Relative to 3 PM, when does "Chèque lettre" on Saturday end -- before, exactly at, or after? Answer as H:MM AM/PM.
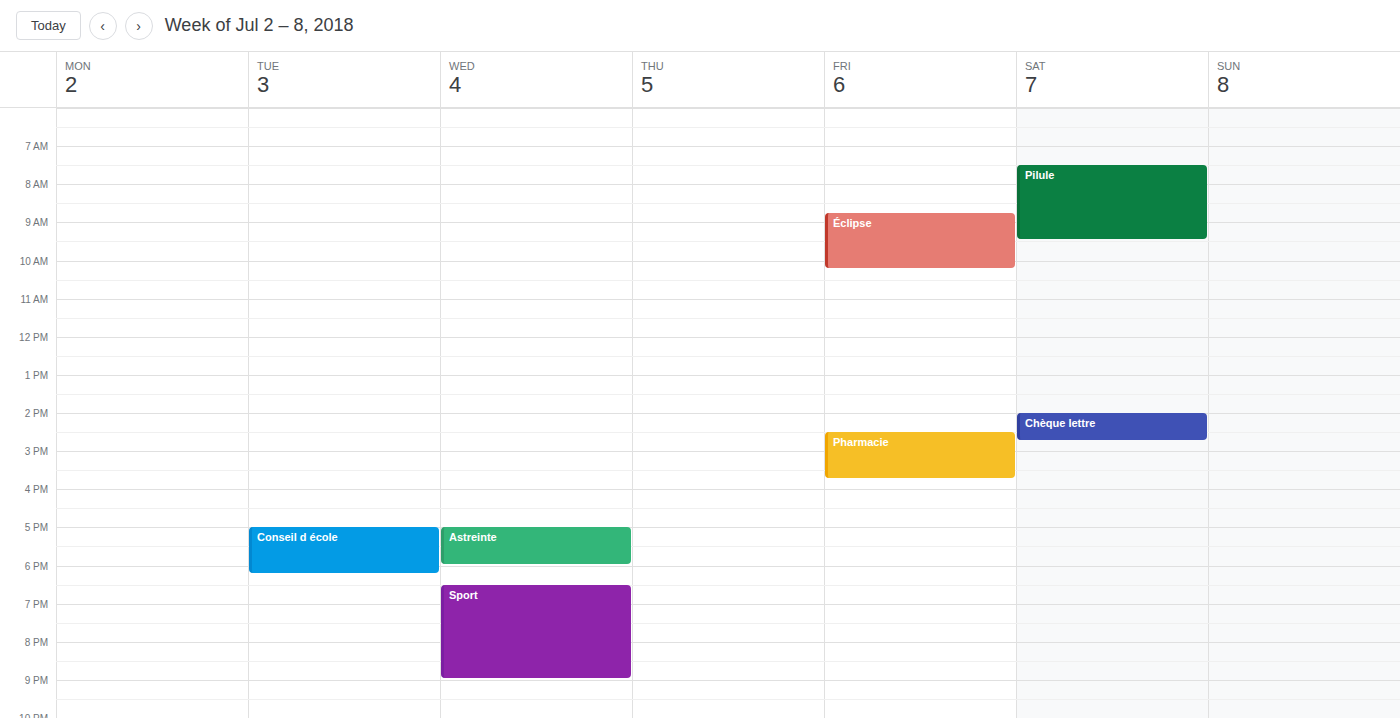
2:45 PM -- before 3 PM, 15 minutes above the 3 PM line.